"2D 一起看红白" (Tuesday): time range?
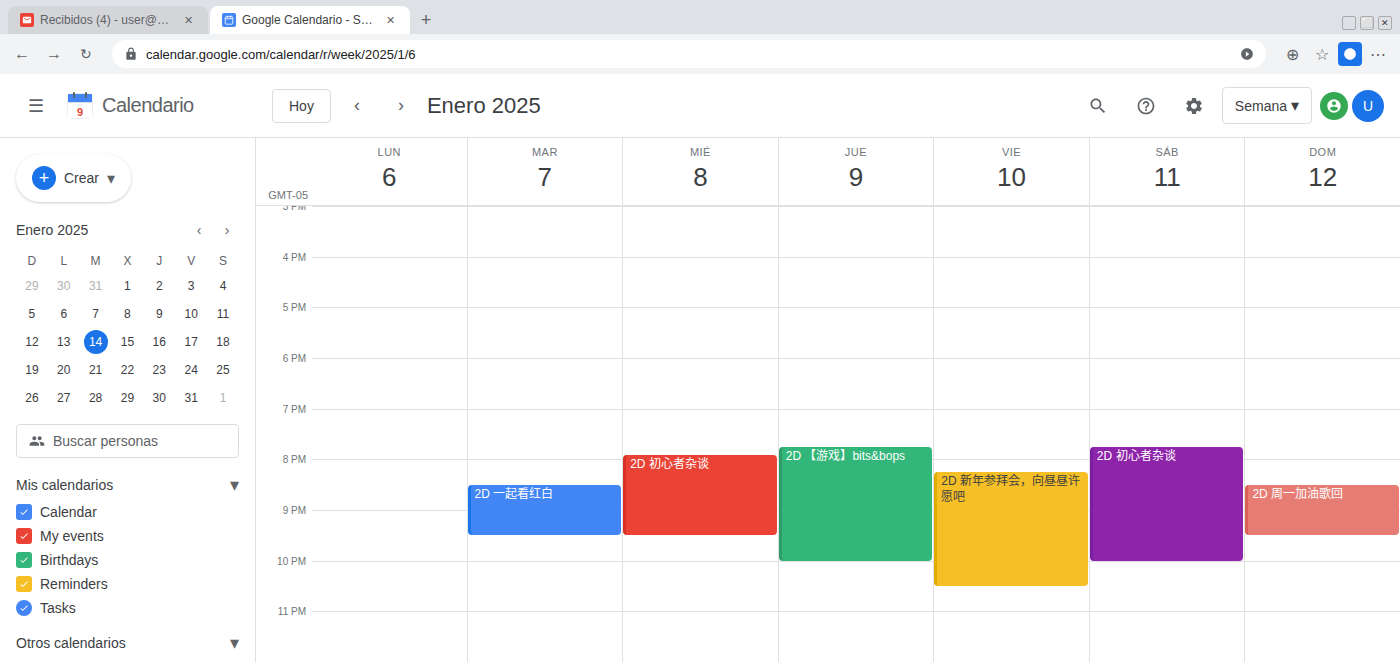
20:30 to 21:30